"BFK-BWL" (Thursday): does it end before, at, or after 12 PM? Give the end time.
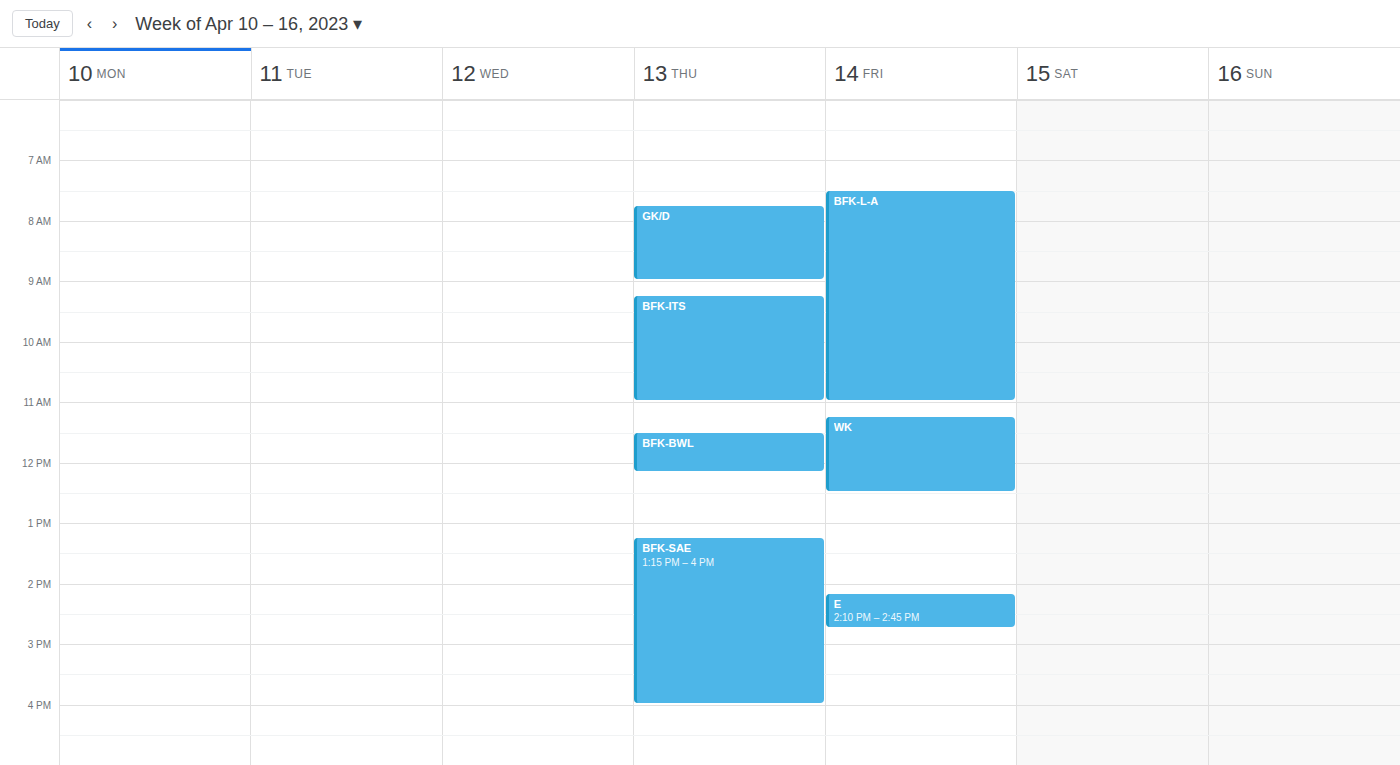
12:10 PM -- after 12 PM, 10 minutes below the 12 PM line.